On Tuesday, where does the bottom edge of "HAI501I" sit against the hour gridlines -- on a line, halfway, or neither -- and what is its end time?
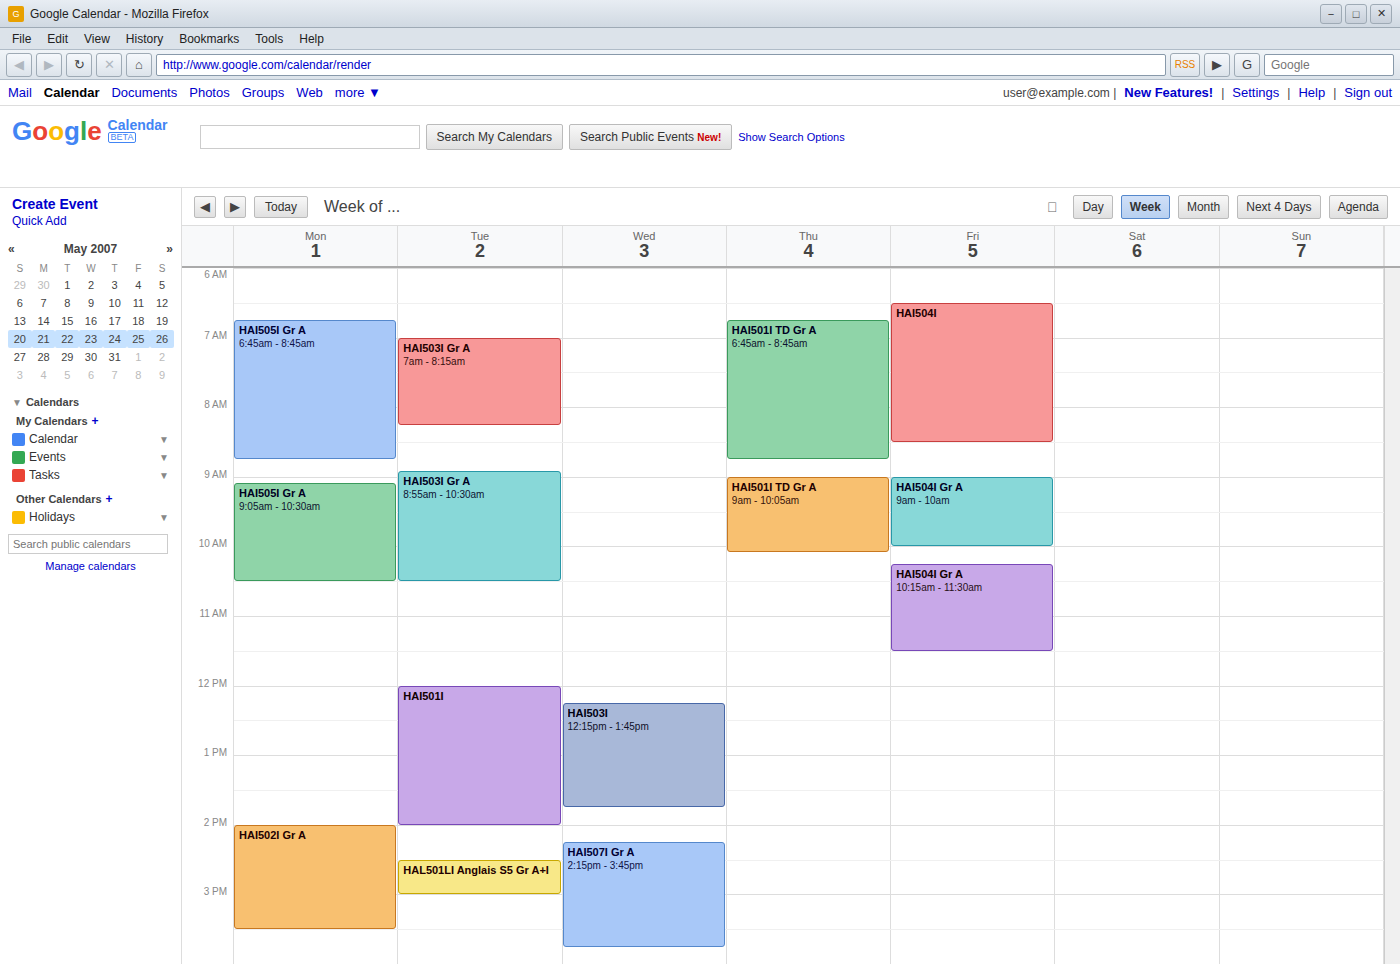
2:00 PM -- exactly on the 2 PM line.